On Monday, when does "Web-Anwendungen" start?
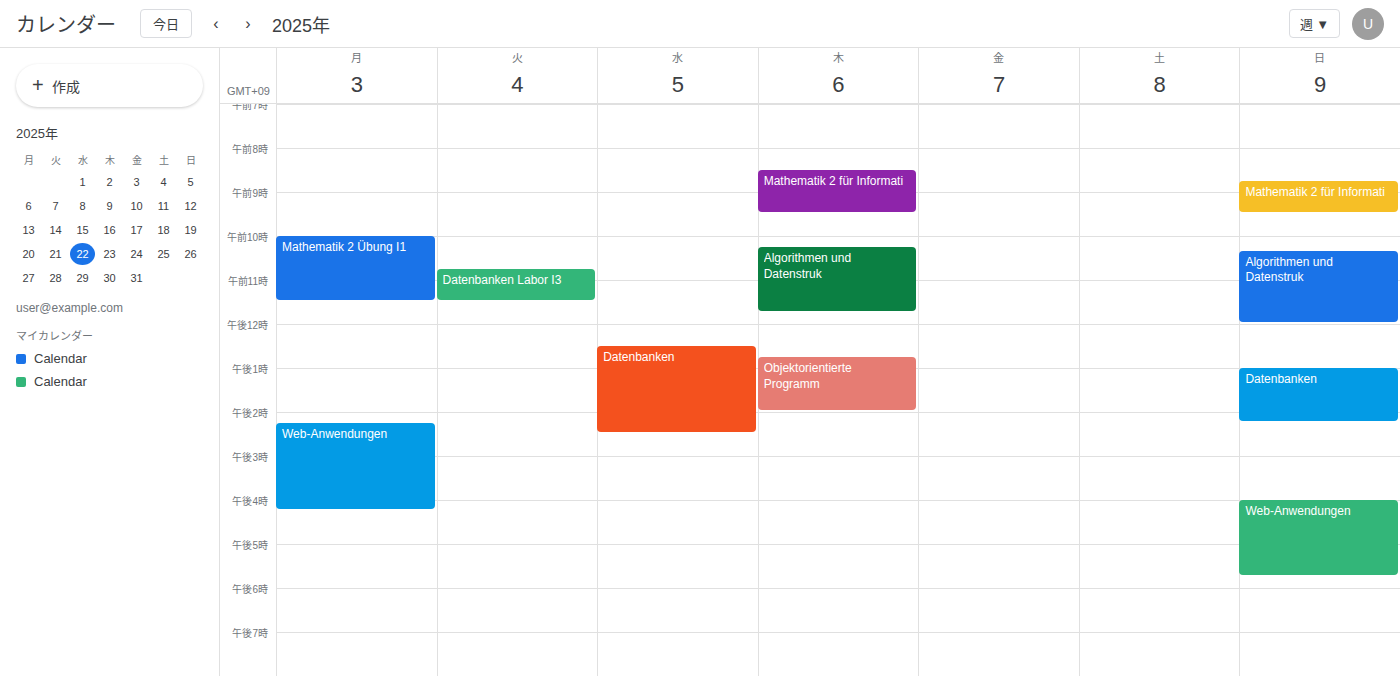
2:15 PM